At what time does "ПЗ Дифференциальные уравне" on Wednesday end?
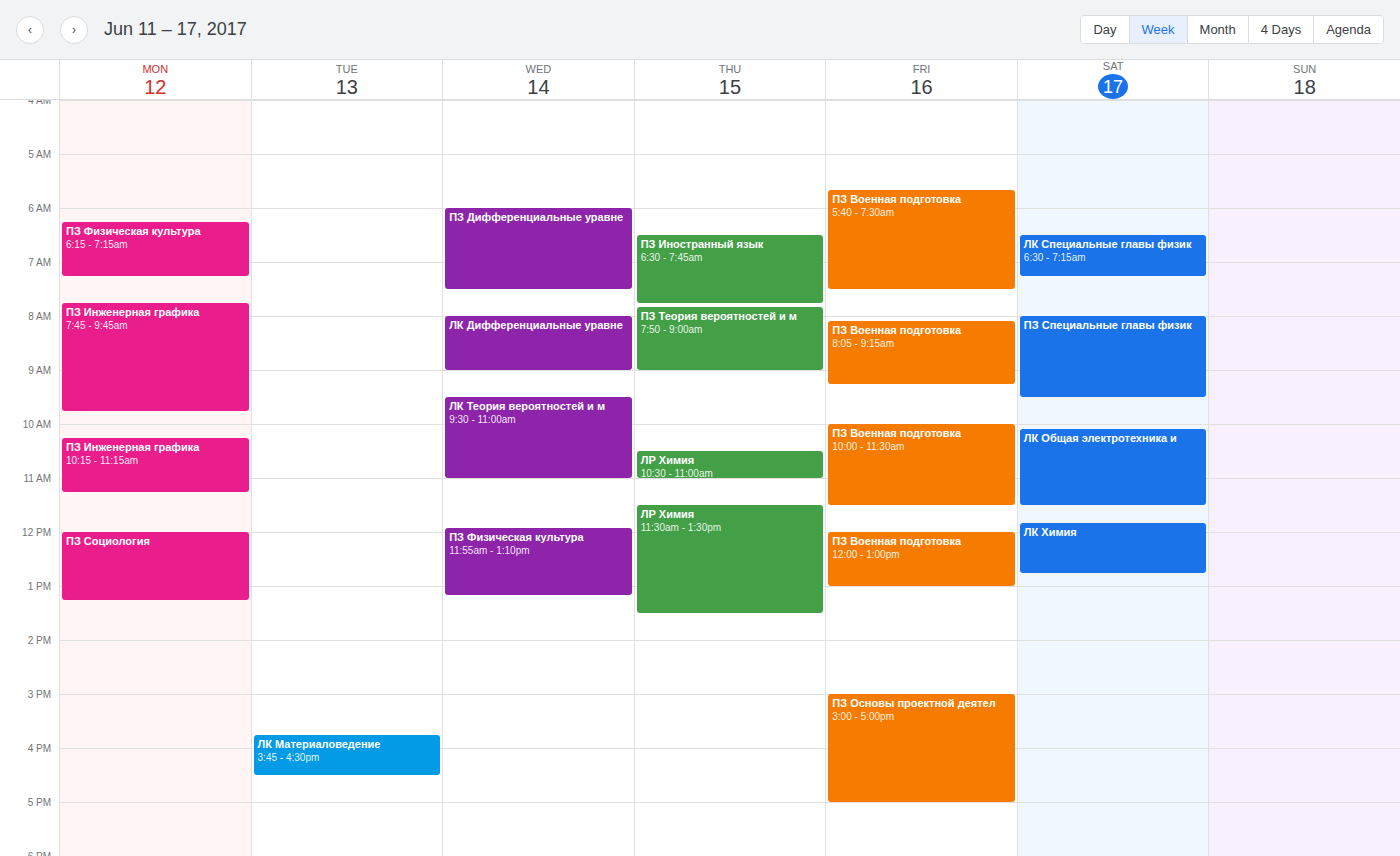
07:30